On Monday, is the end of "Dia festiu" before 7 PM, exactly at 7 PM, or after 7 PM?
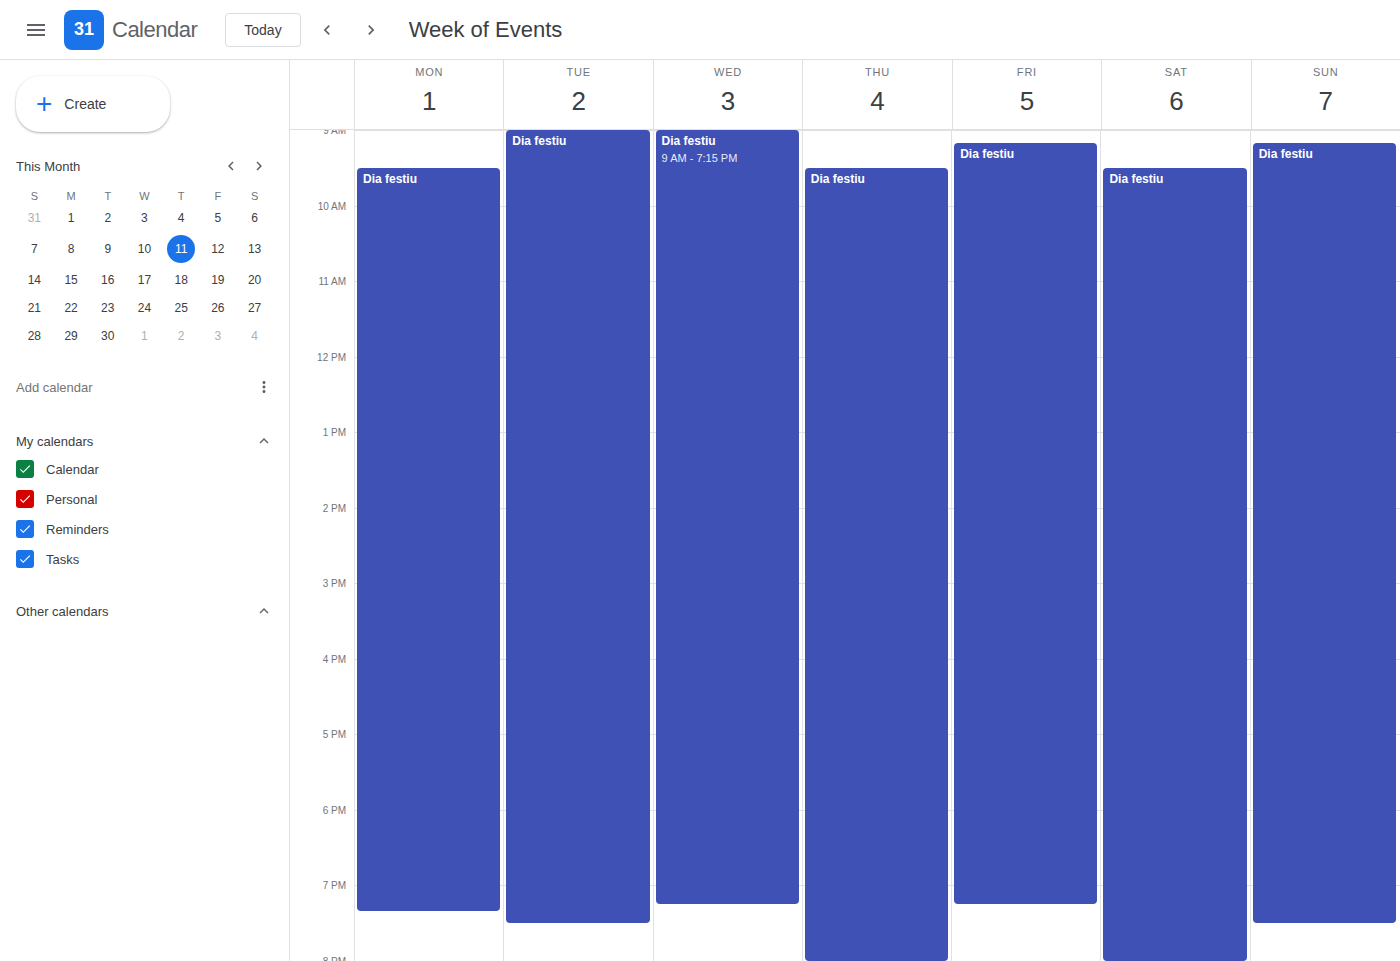
7:20 PM -- after 7 PM, 20 minutes below the 7 PM line.